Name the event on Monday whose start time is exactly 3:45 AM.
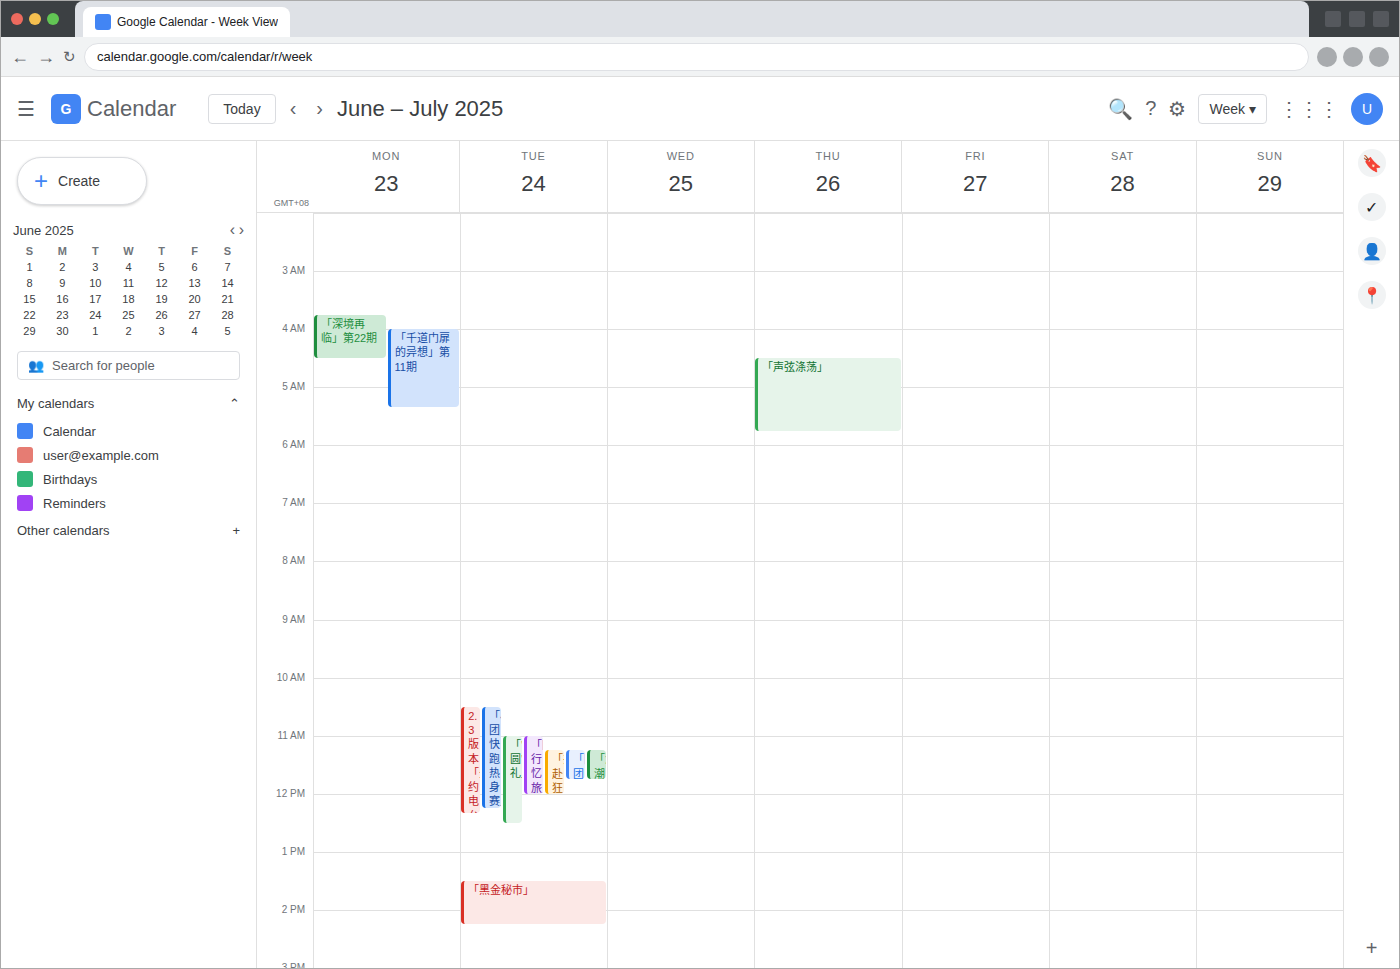
"「深境再临」第22期"